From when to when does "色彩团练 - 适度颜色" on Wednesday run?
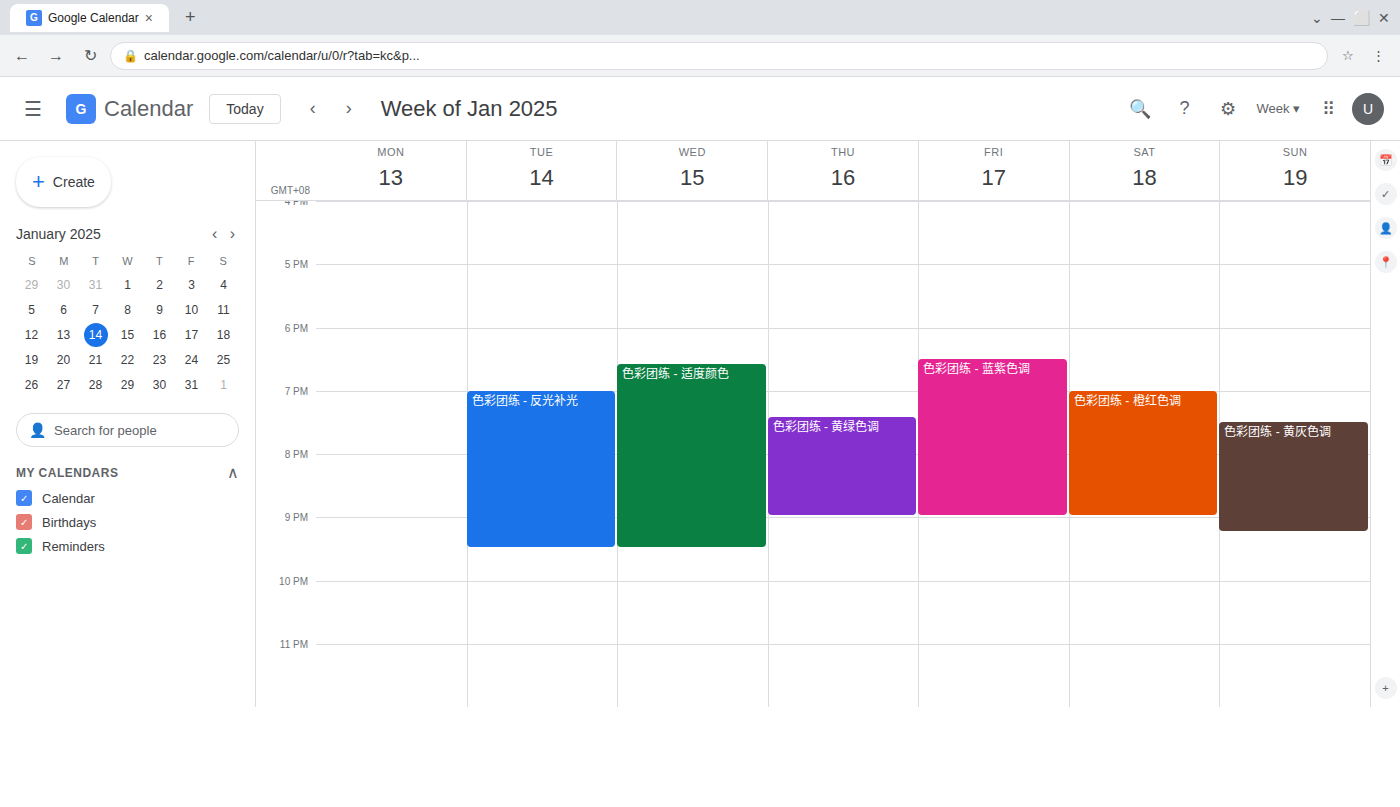
6:35 PM to 9:30 PM